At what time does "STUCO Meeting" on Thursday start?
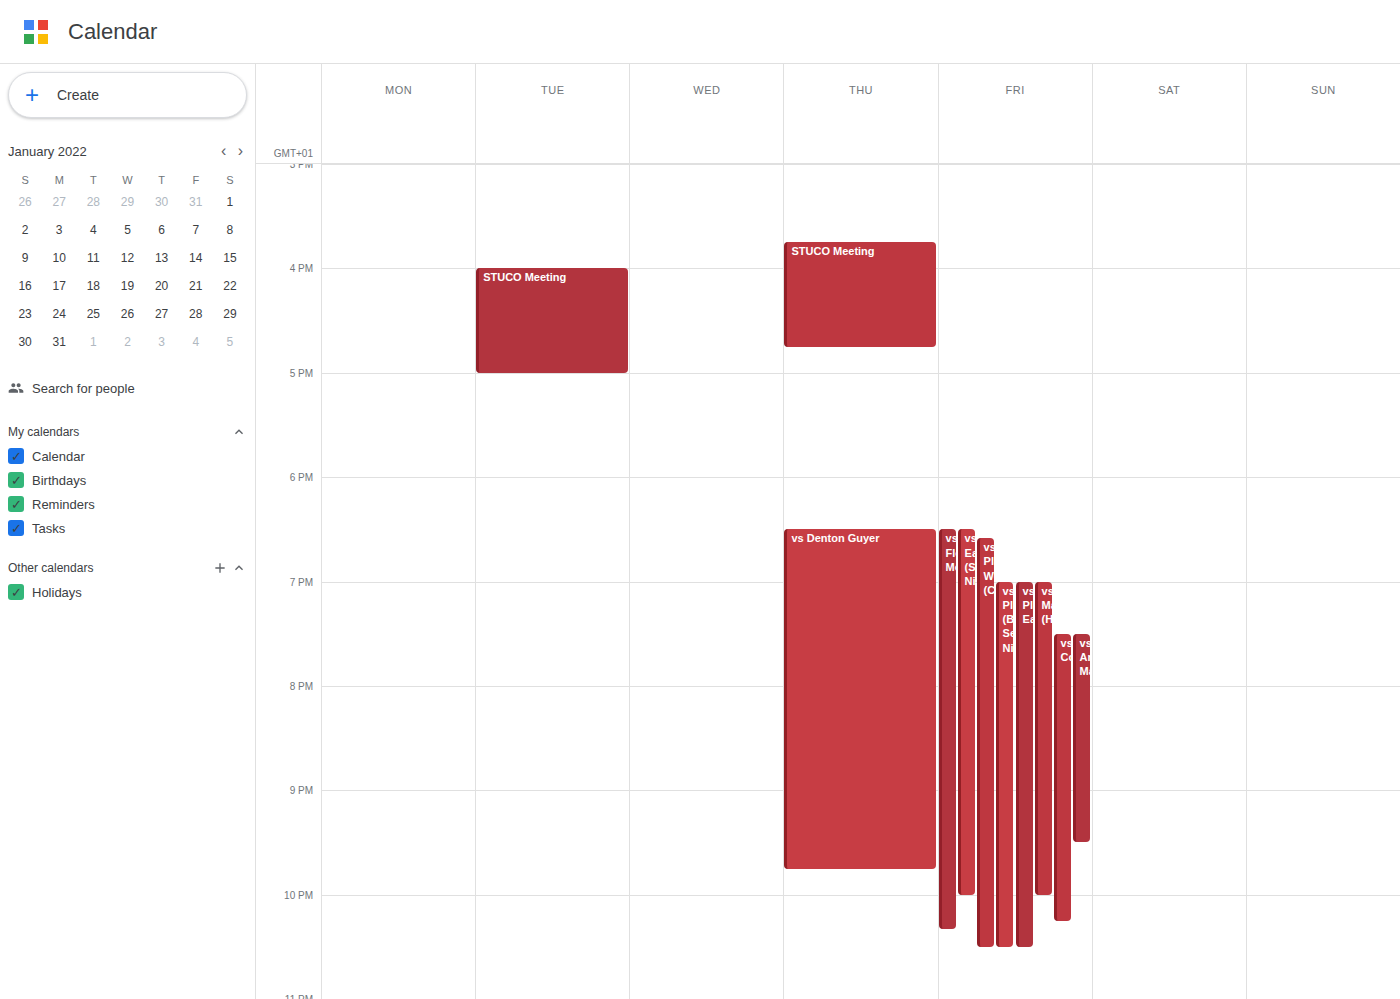
3:45 PM